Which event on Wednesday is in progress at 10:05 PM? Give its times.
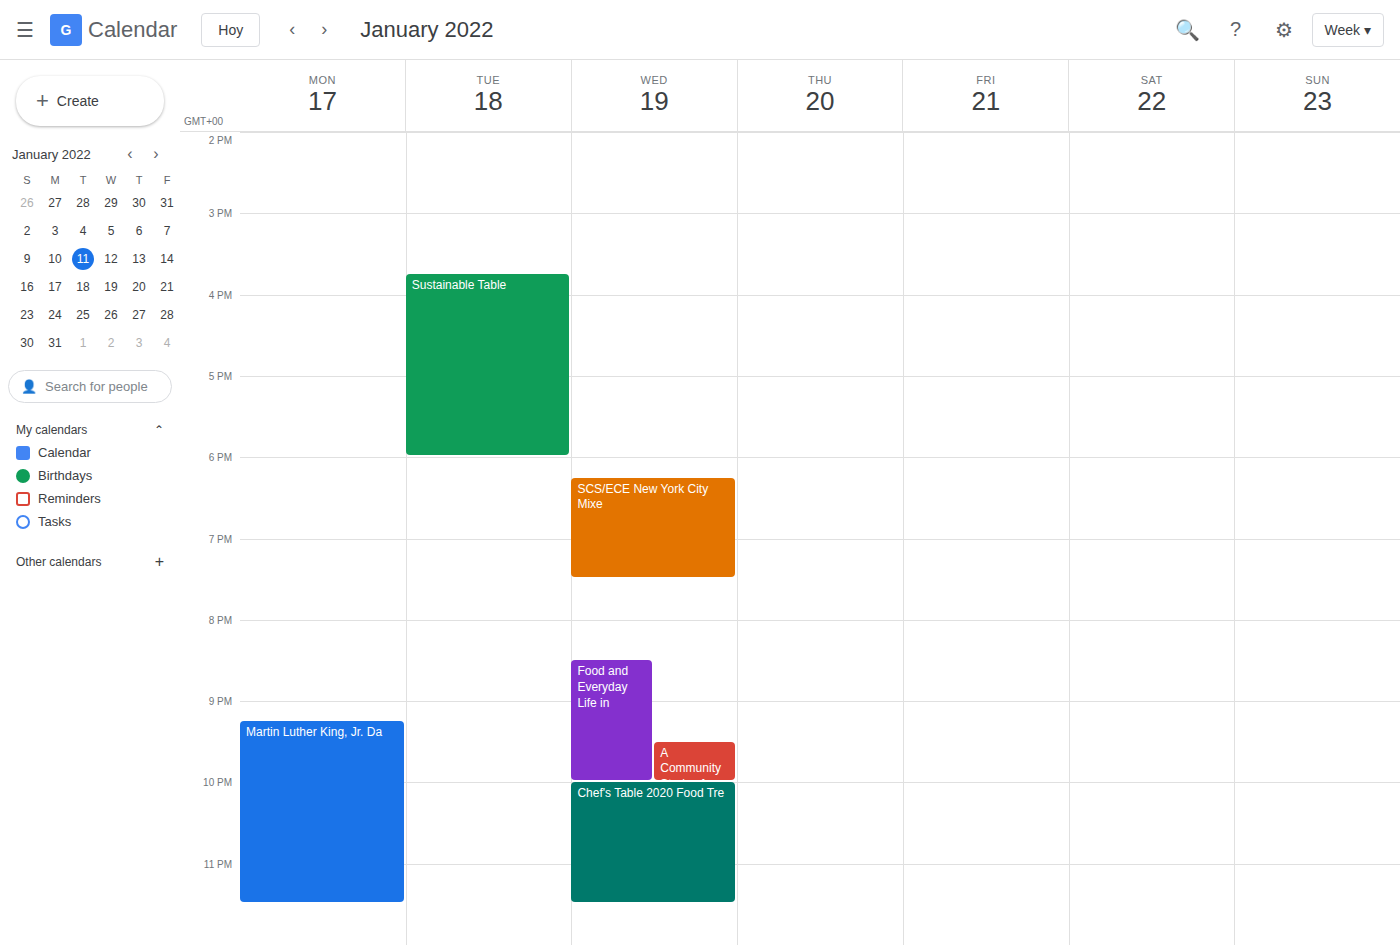
"Chef's Table 2020 Food Tre", 10:00 PM to 11:30 PM